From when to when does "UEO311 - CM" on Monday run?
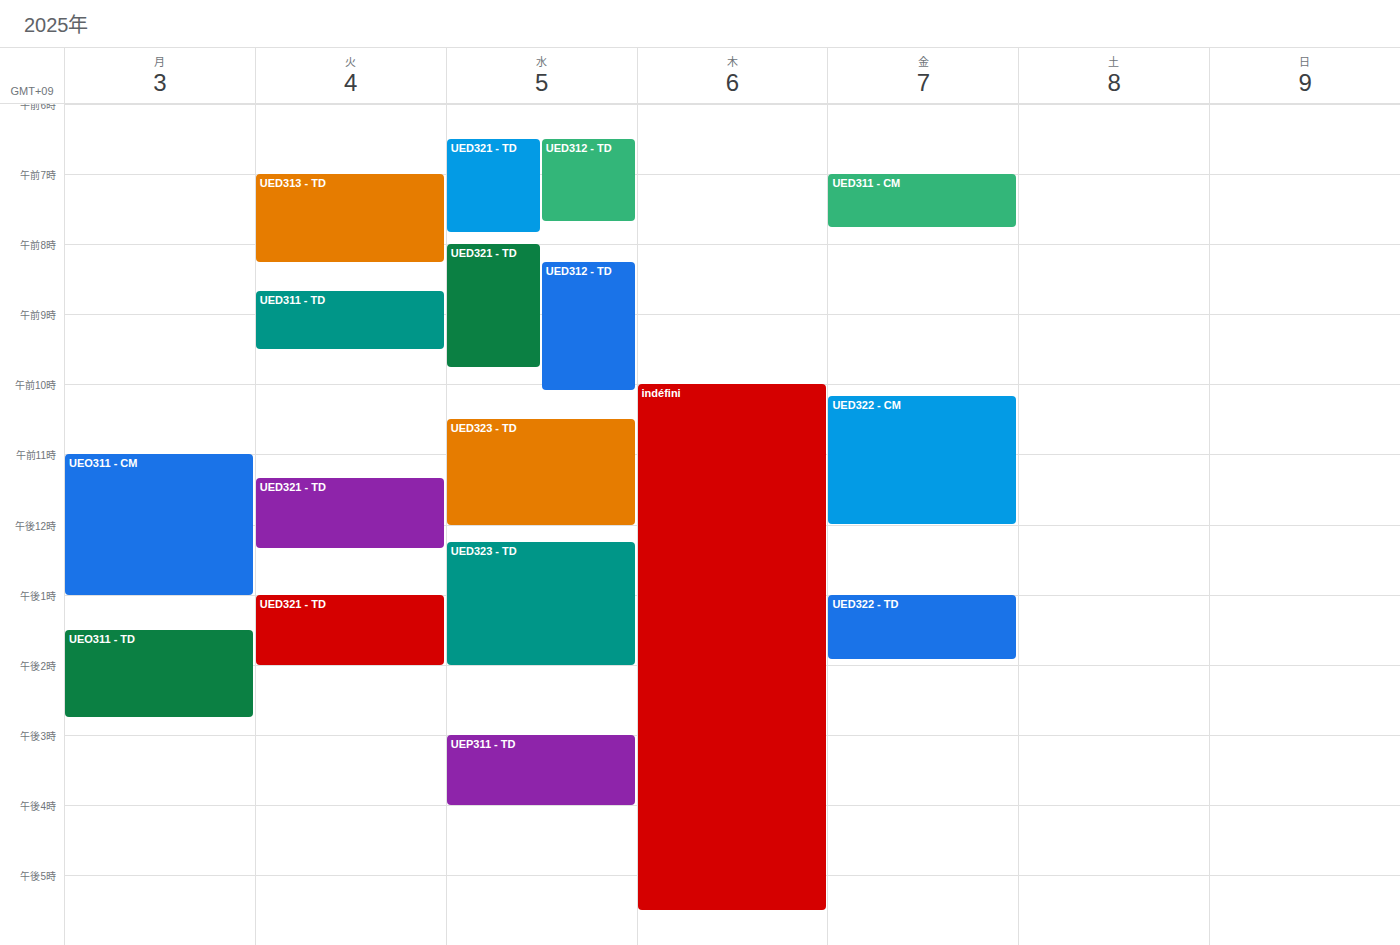
11:00 AM to 1:00 PM